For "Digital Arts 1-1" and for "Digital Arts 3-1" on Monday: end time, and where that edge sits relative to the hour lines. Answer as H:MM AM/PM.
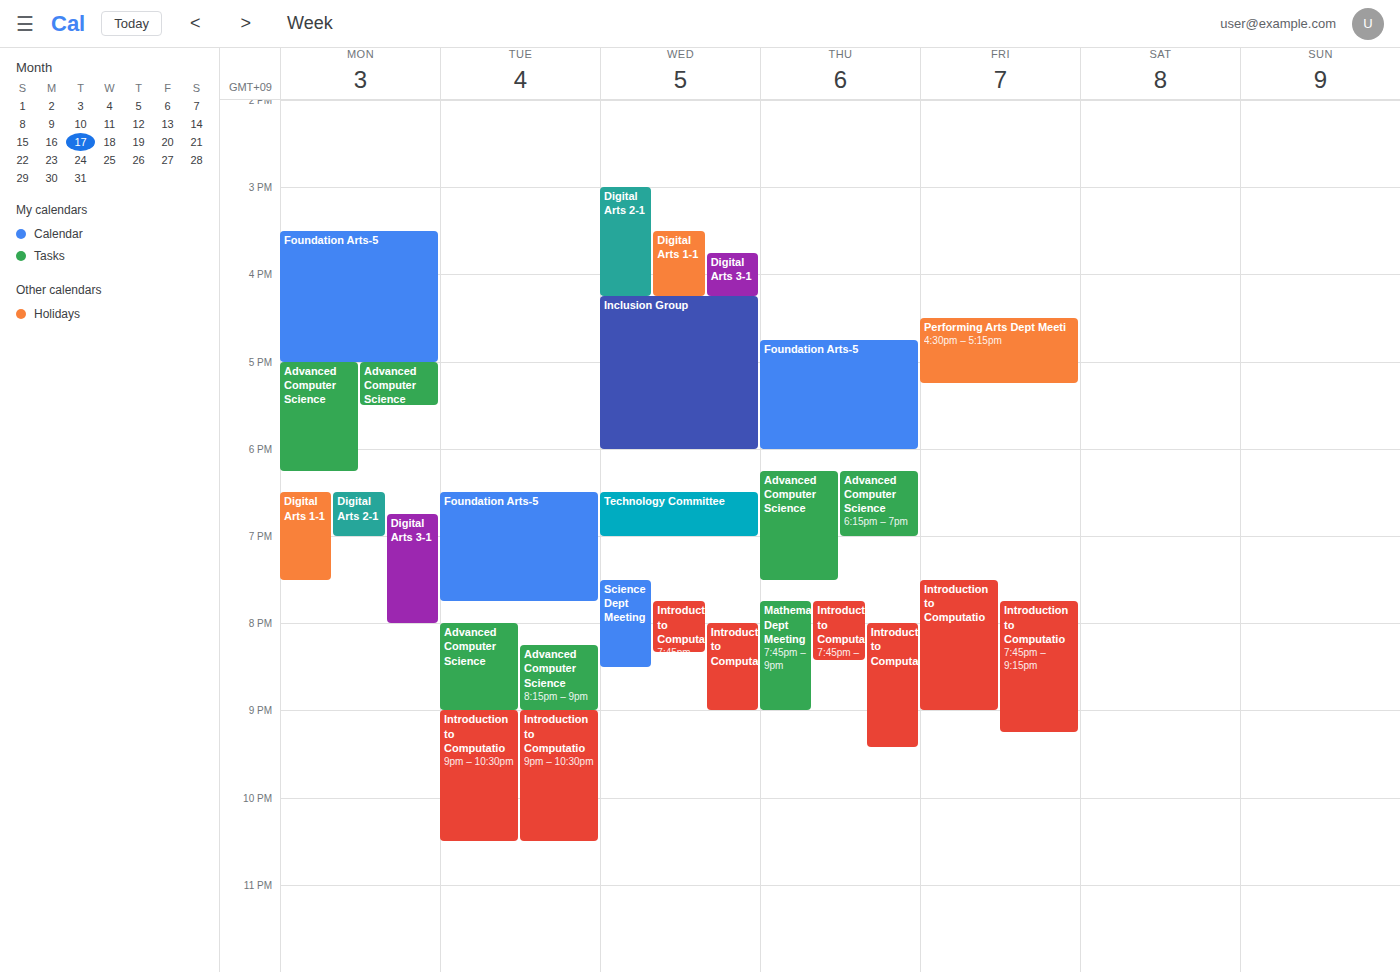
"Digital Arts 1-1": 7:30 PM, halfway between the 7 PM and 8 PM lines. "Digital Arts 3-1": 8:00 PM, exactly on the 8 PM line.